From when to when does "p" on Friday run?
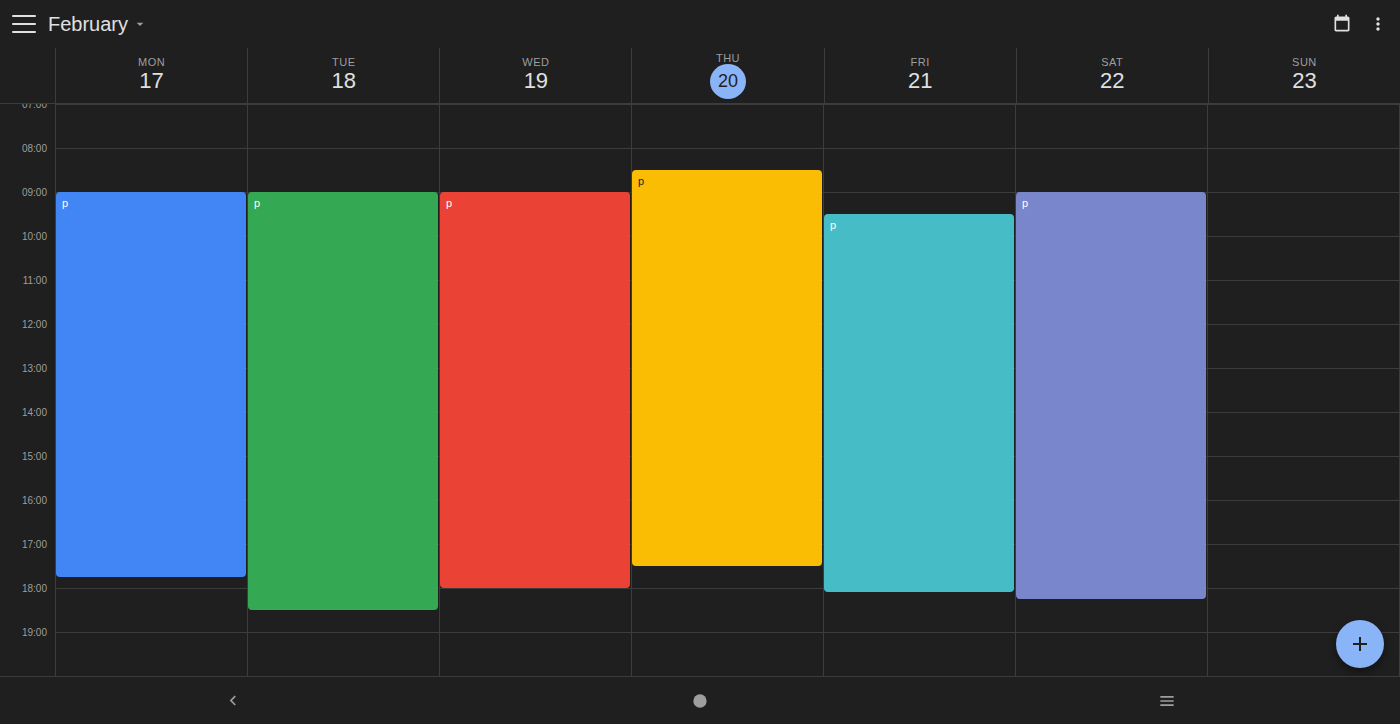
9:30 AM to 6:05 PM